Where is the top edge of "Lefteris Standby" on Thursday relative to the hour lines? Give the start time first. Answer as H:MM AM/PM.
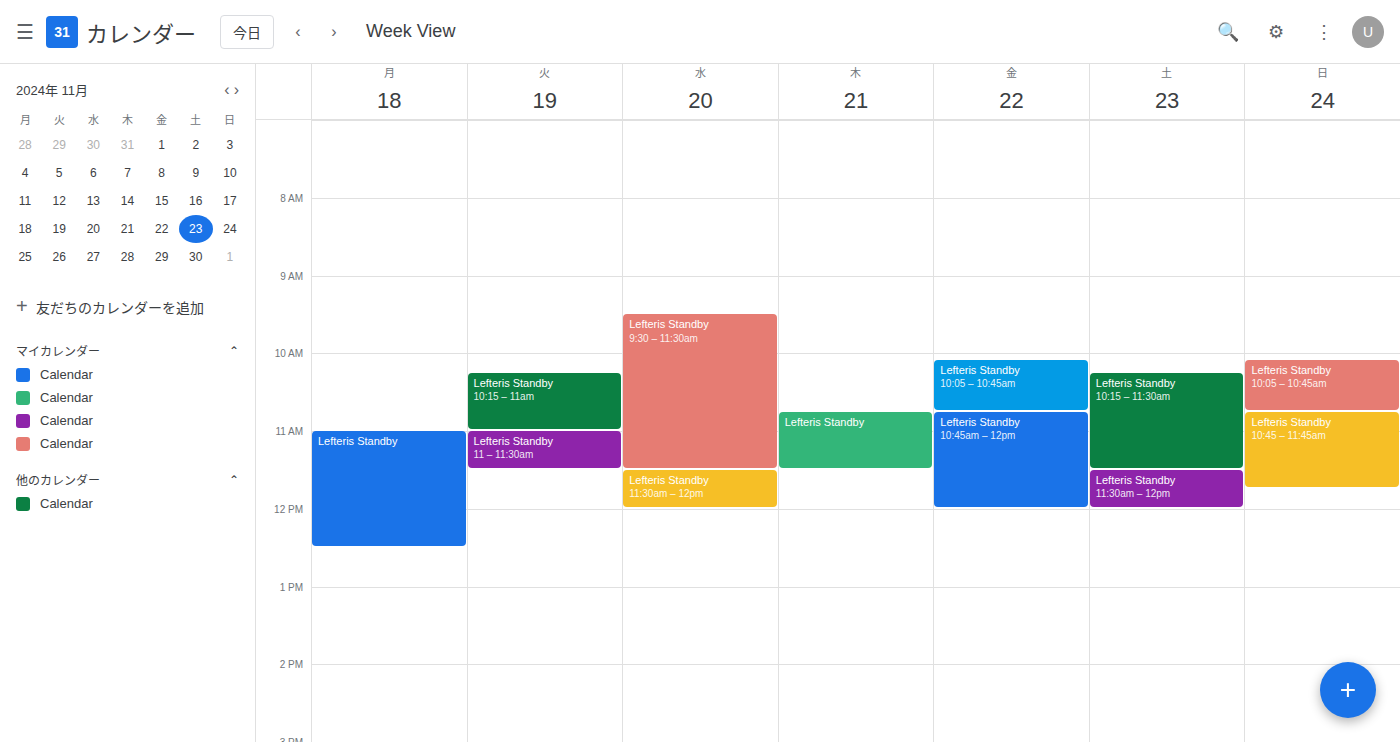
10:45 AM -- neither: three quarters of the way from the 10 AM line to the 11 AM line.